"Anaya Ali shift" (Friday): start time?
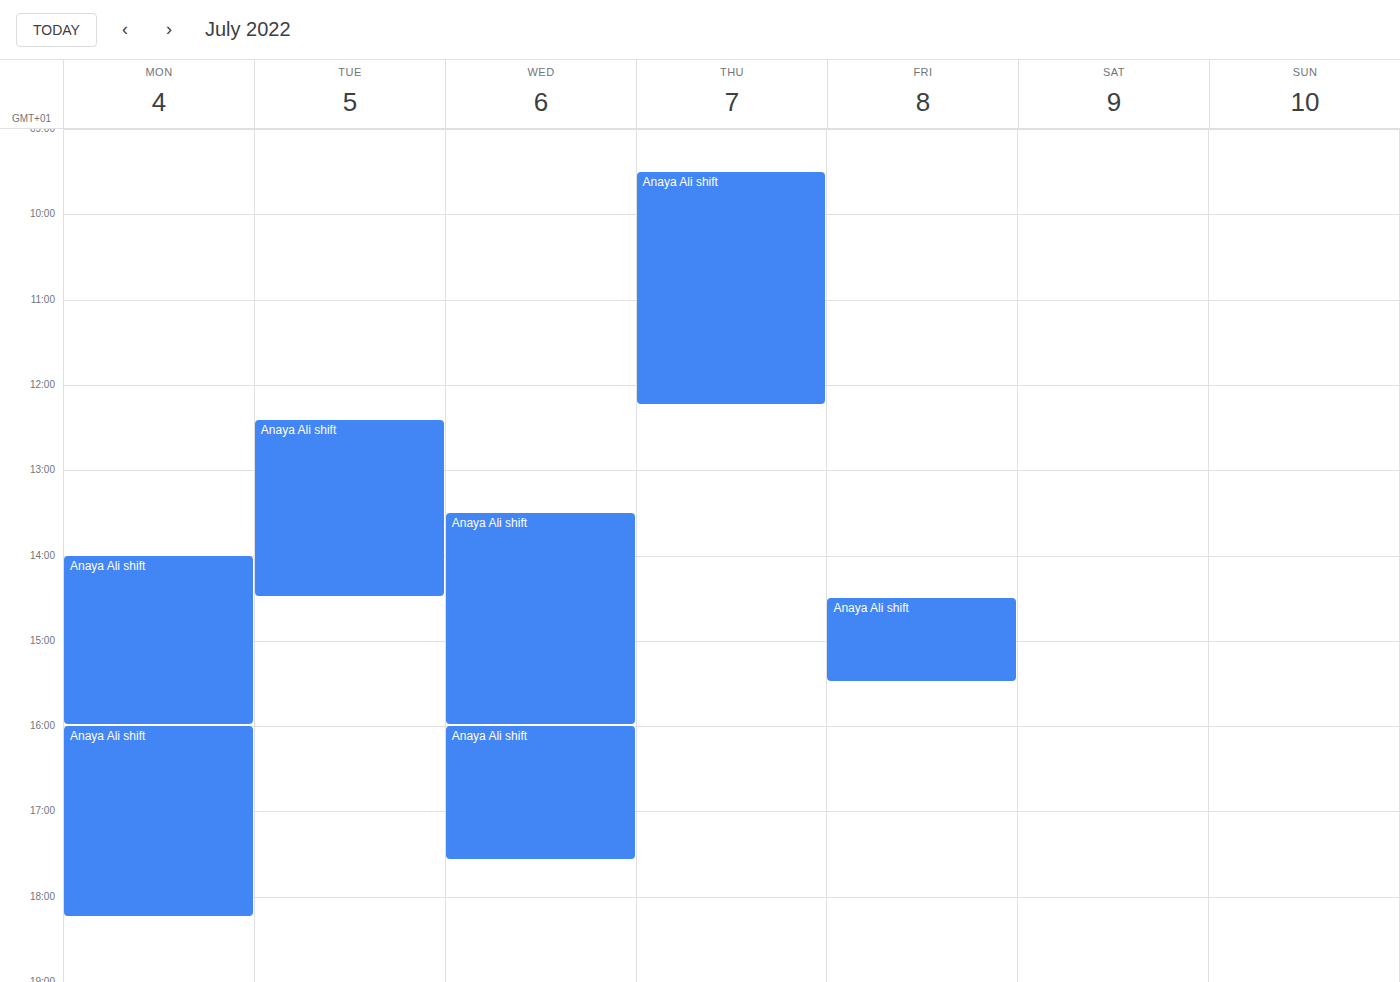
2:30 PM